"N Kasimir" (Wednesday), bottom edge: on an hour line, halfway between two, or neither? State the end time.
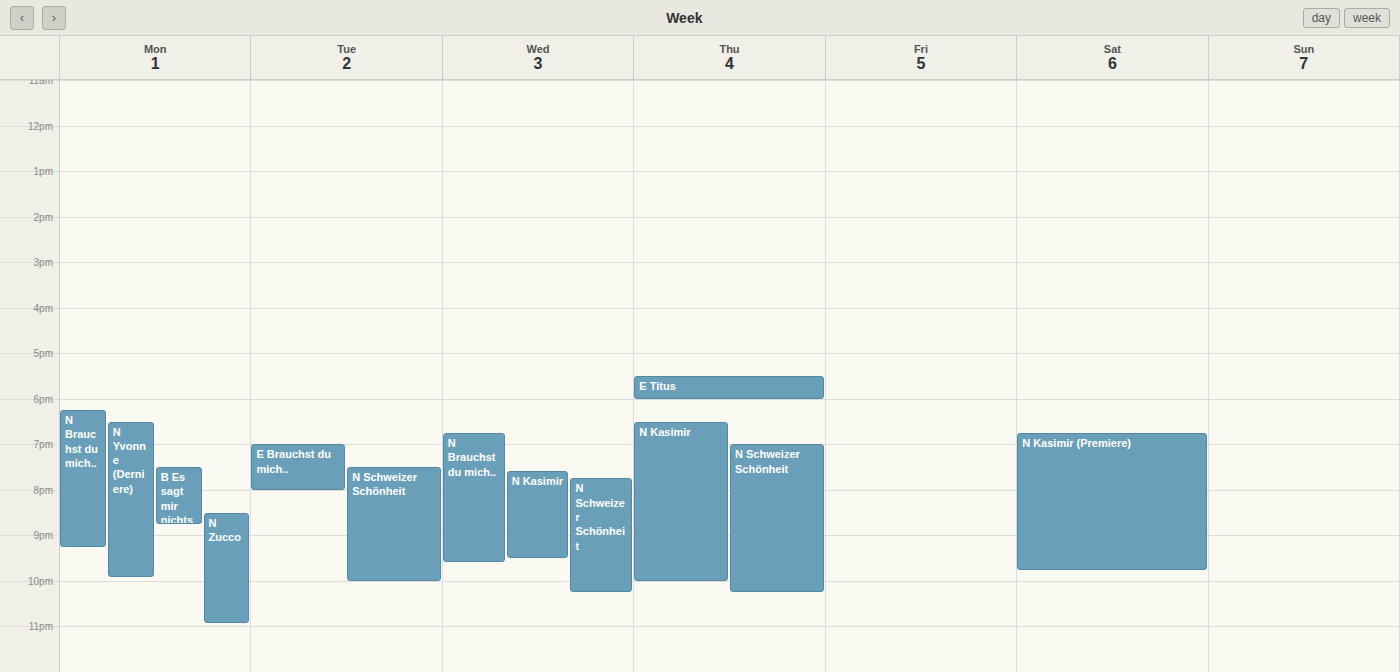
9:30 PM -- halfway between the 9 PM and 10 PM lines.